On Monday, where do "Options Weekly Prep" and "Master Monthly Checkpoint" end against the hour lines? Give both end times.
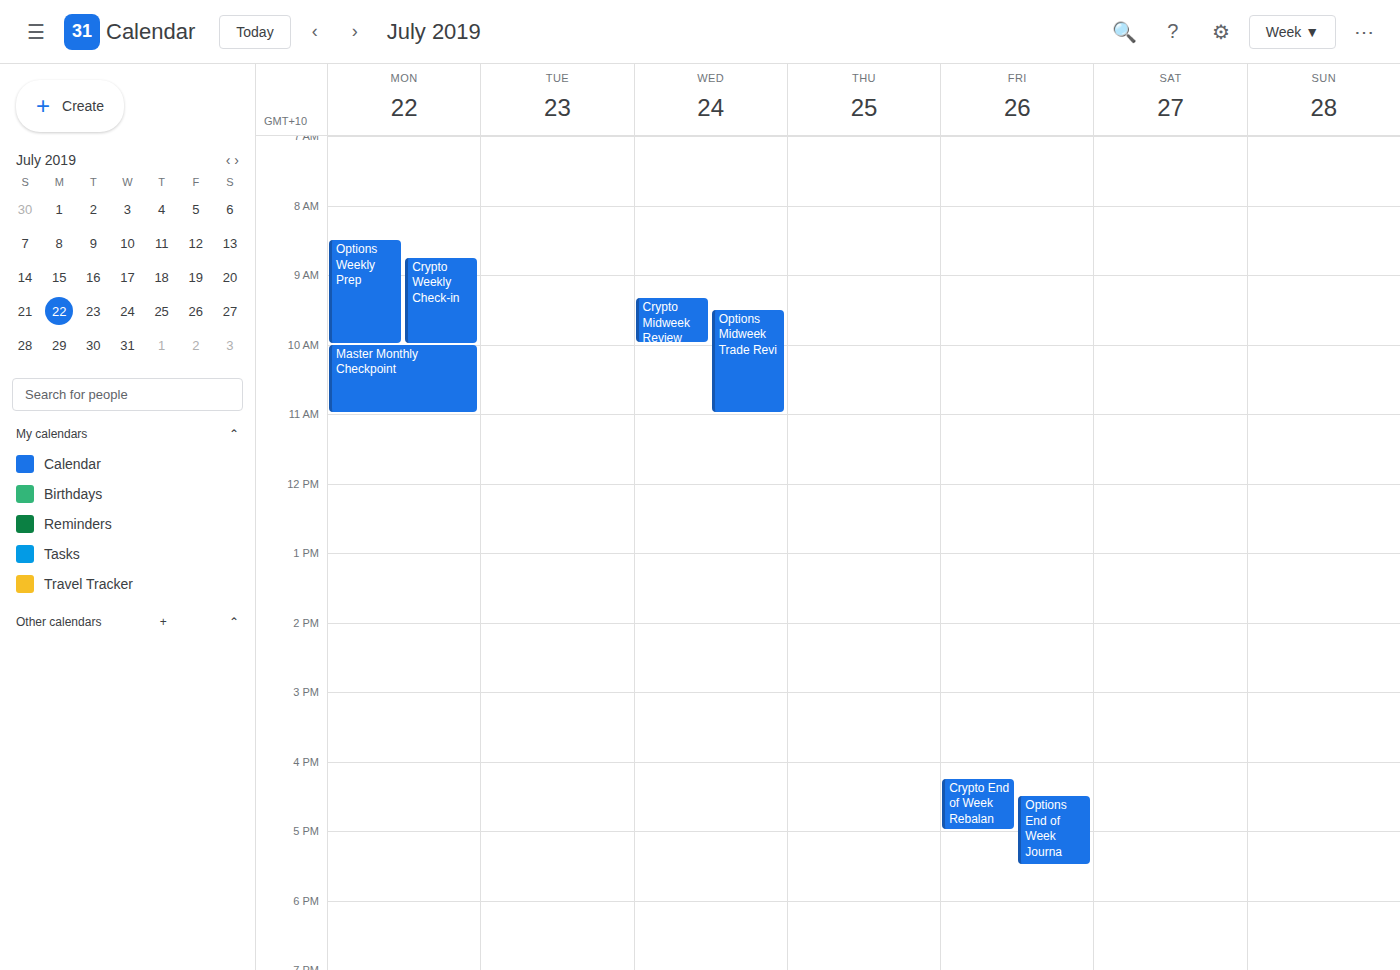
"Options Weekly Prep": 10:00 AM, exactly on the 10 AM line. "Master Monthly Checkpoint": 11:00 AM, exactly on the 11 AM line.